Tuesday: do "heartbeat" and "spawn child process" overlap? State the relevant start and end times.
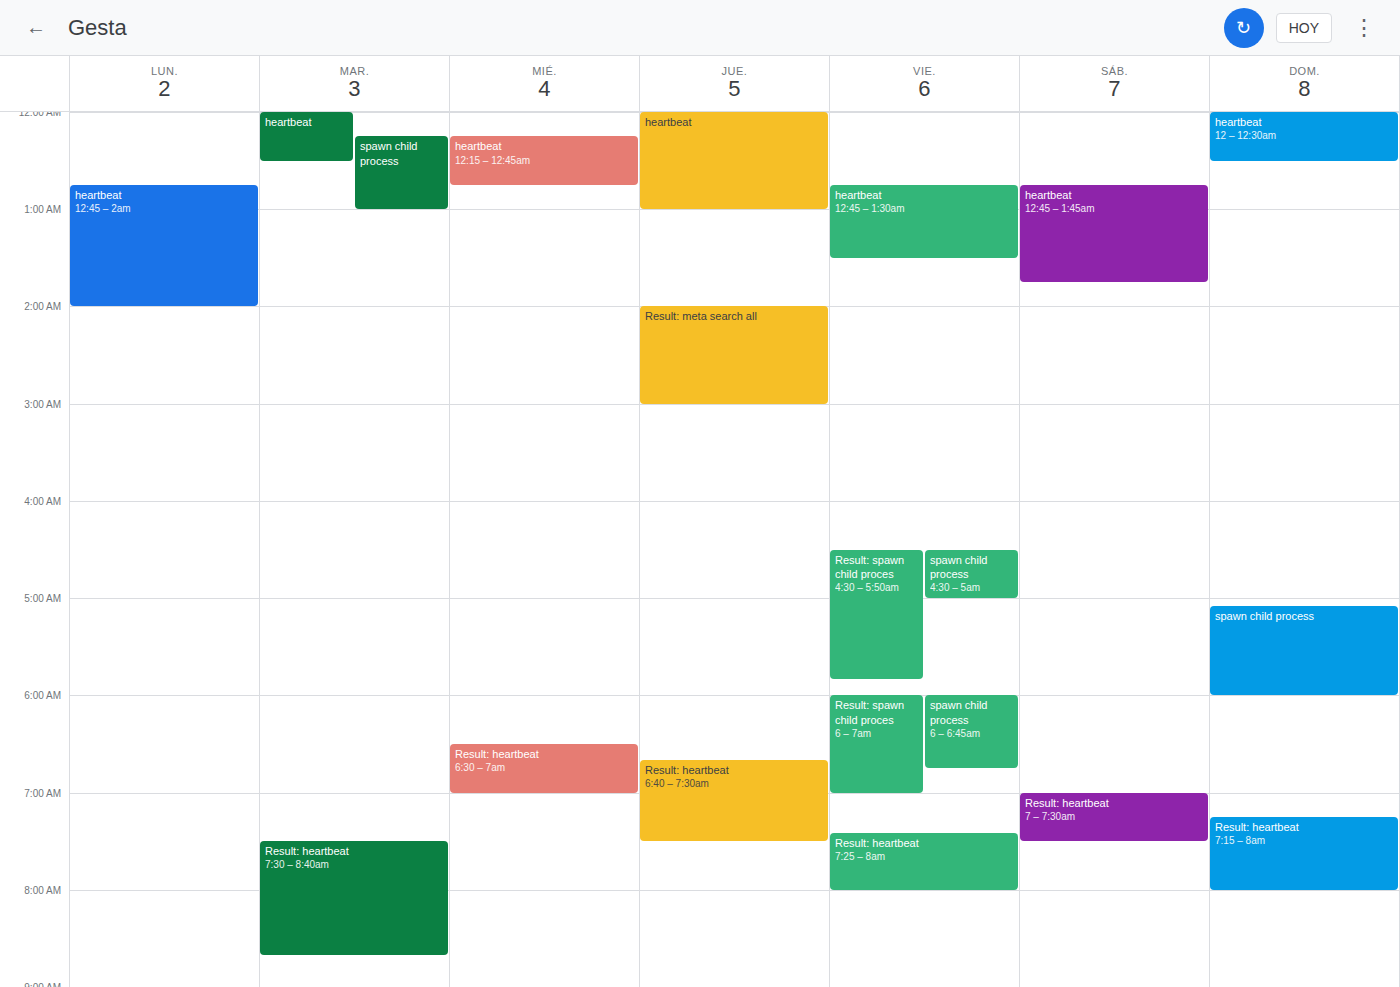
"spawn child process" starts at 12:15 AM, before "heartbeat" ends at 12:30 AM -- they overlap.